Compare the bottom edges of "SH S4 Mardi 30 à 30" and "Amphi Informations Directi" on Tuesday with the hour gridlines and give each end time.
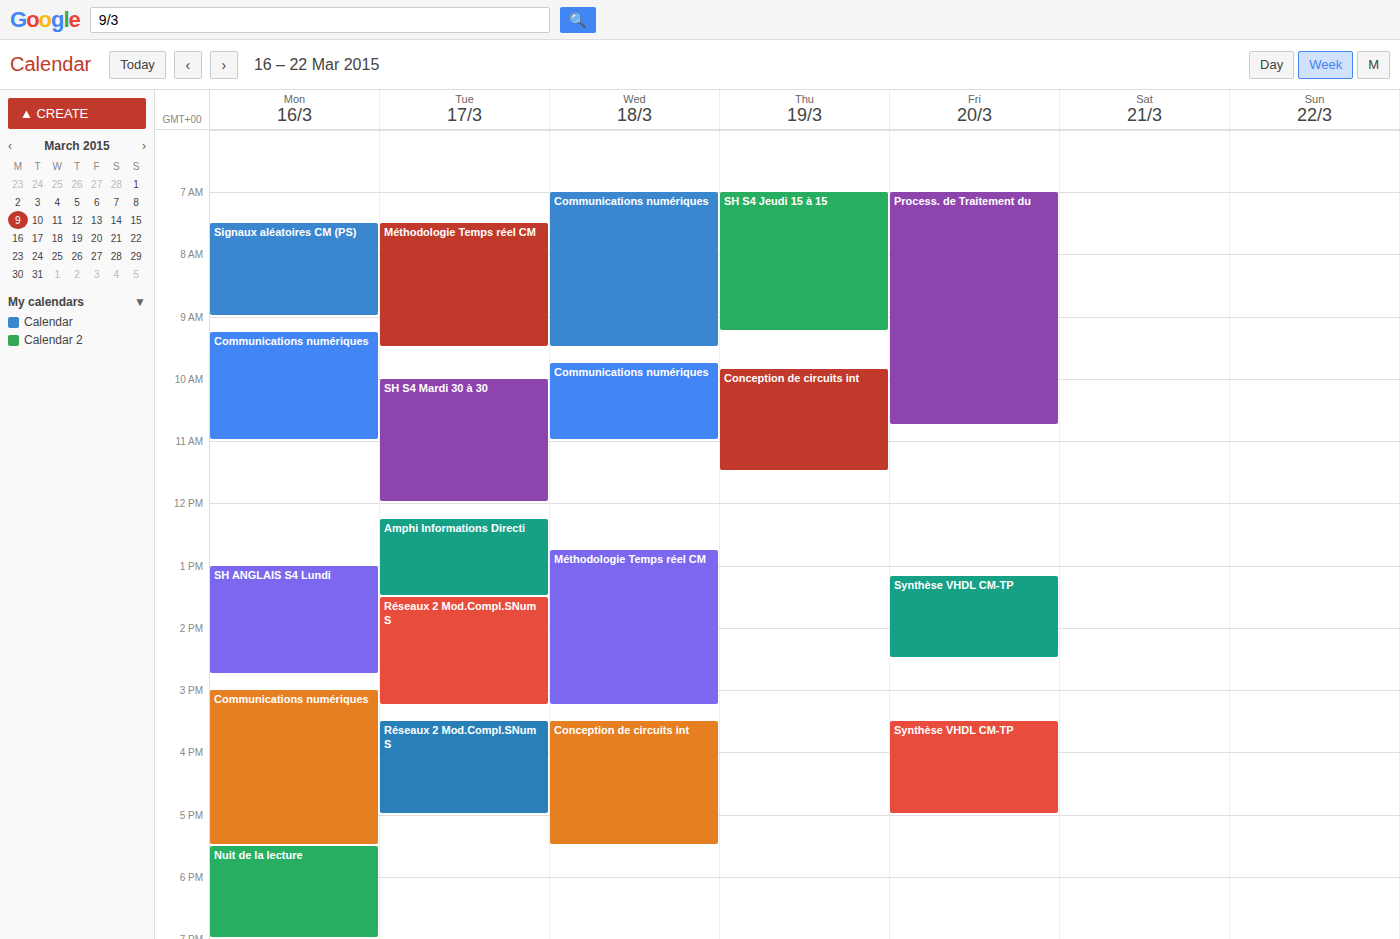
"SH S4 Mardi 30 à 30": 12:00, exactly on the 12:00 line. "Amphi Informations Directi": 13:30, halfway between the 13:00 and 14:00 lines.